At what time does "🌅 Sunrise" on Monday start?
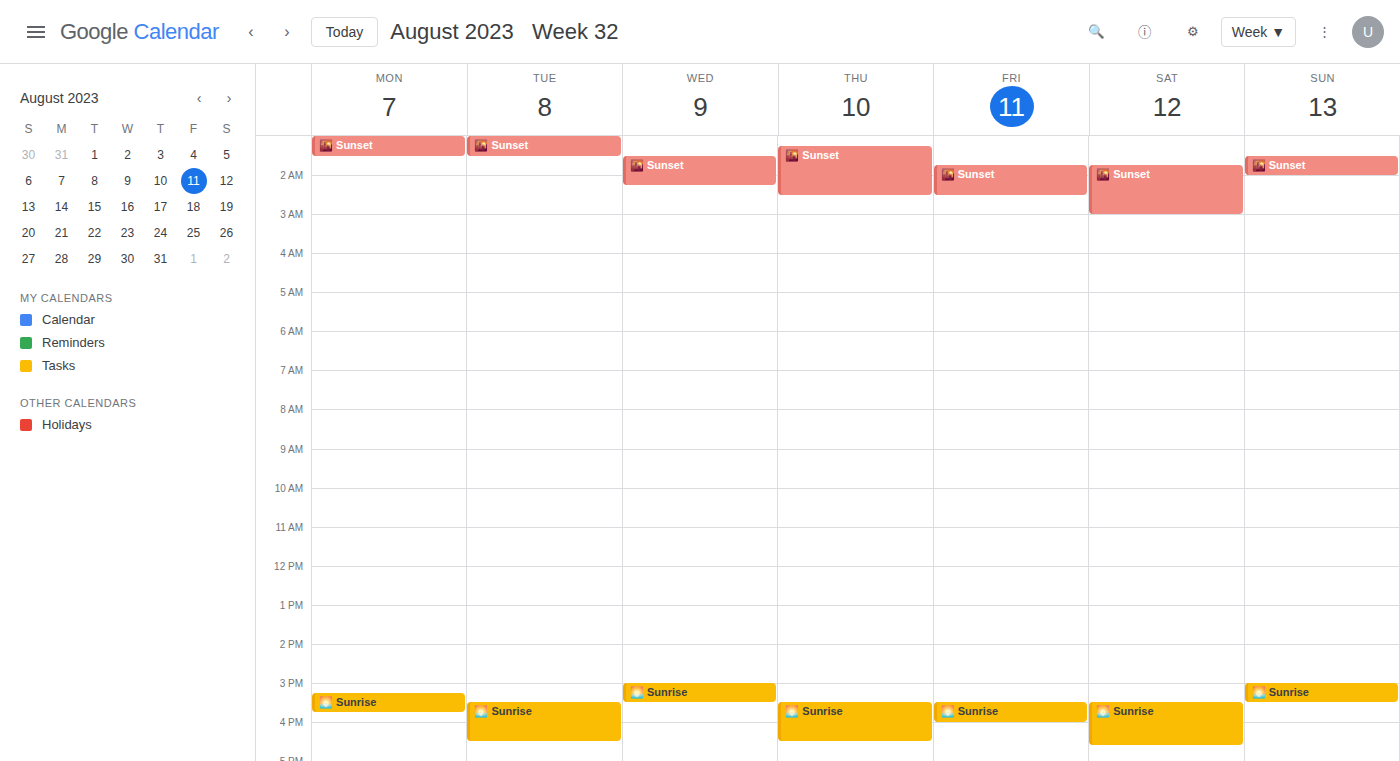
3:15 PM